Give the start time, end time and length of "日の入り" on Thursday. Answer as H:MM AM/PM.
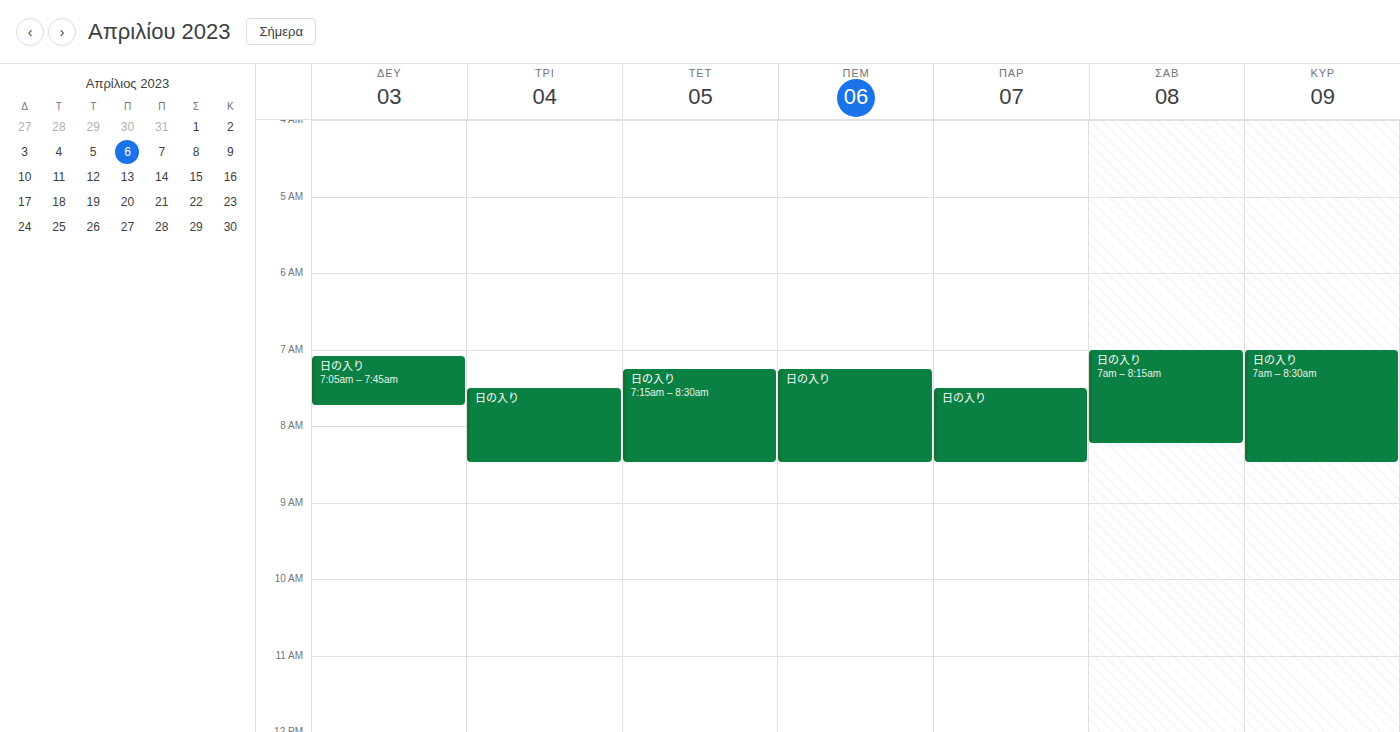
7:15 AM to 8:30 AM, 1 hour 15 minutes